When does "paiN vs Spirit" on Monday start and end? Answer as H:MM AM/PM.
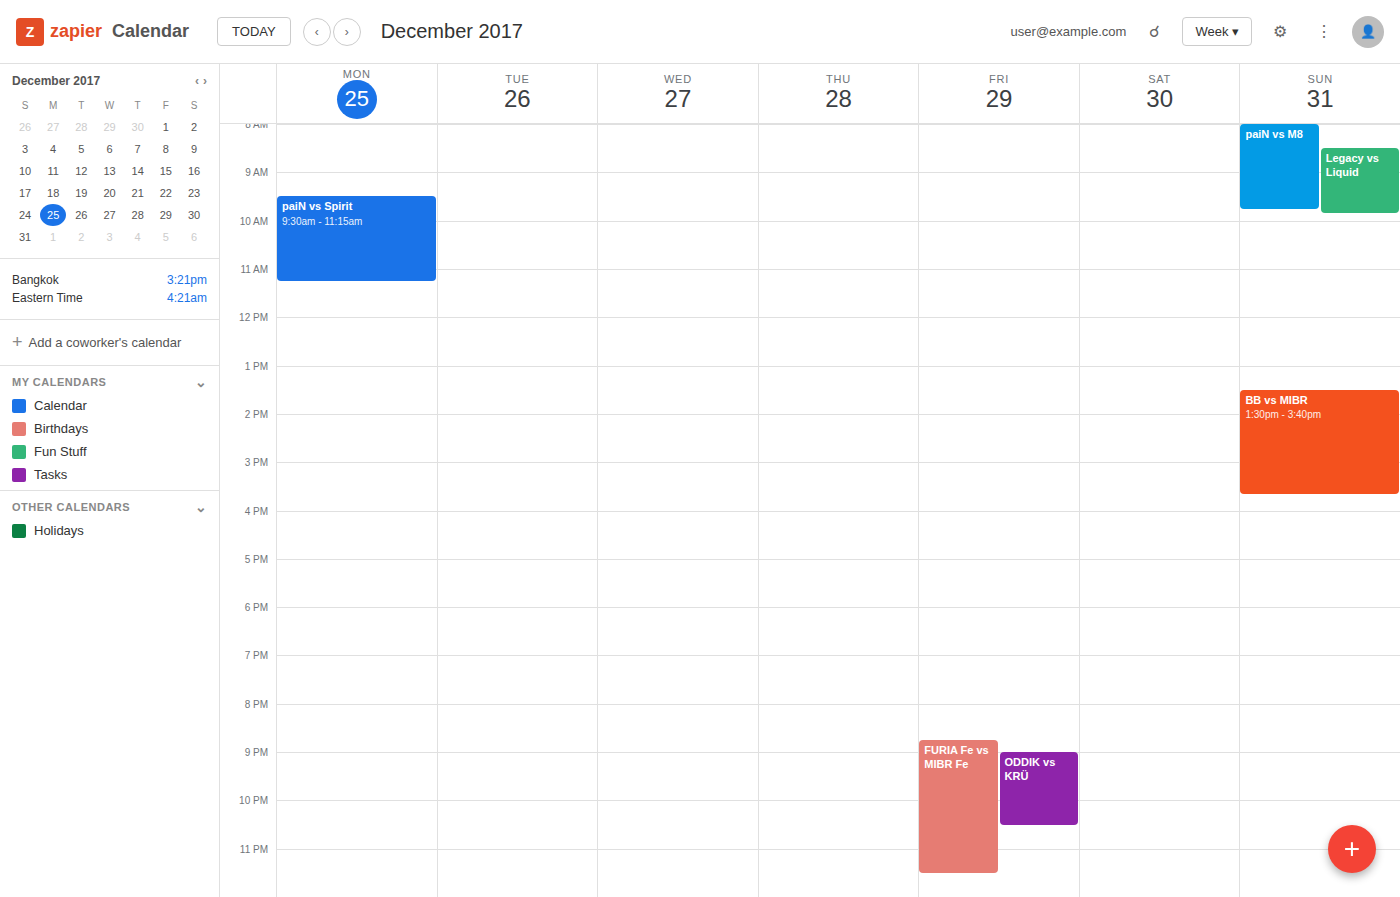
9:30 AM to 11:15 AM